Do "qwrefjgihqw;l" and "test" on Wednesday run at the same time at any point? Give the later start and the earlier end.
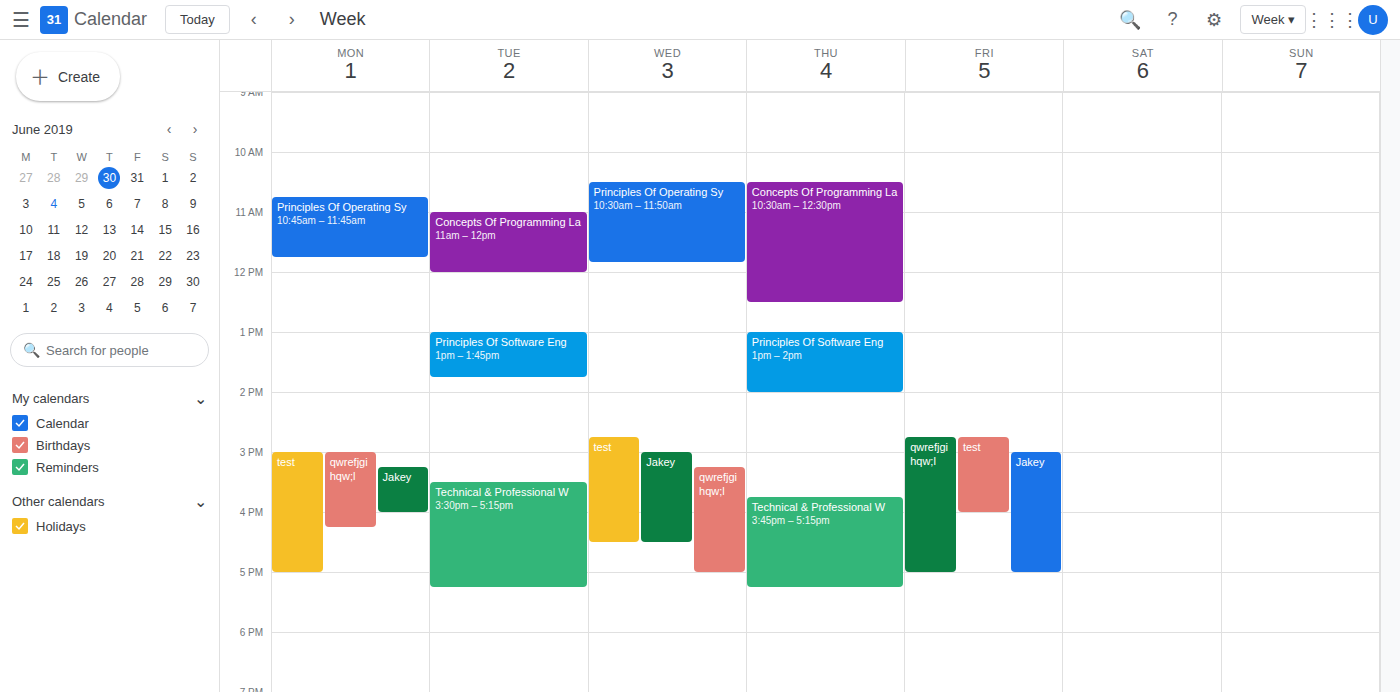
"qwrefjgihqw;l" starts at 3:15 PM, before "test" ends at 4:30 PM -- they overlap.